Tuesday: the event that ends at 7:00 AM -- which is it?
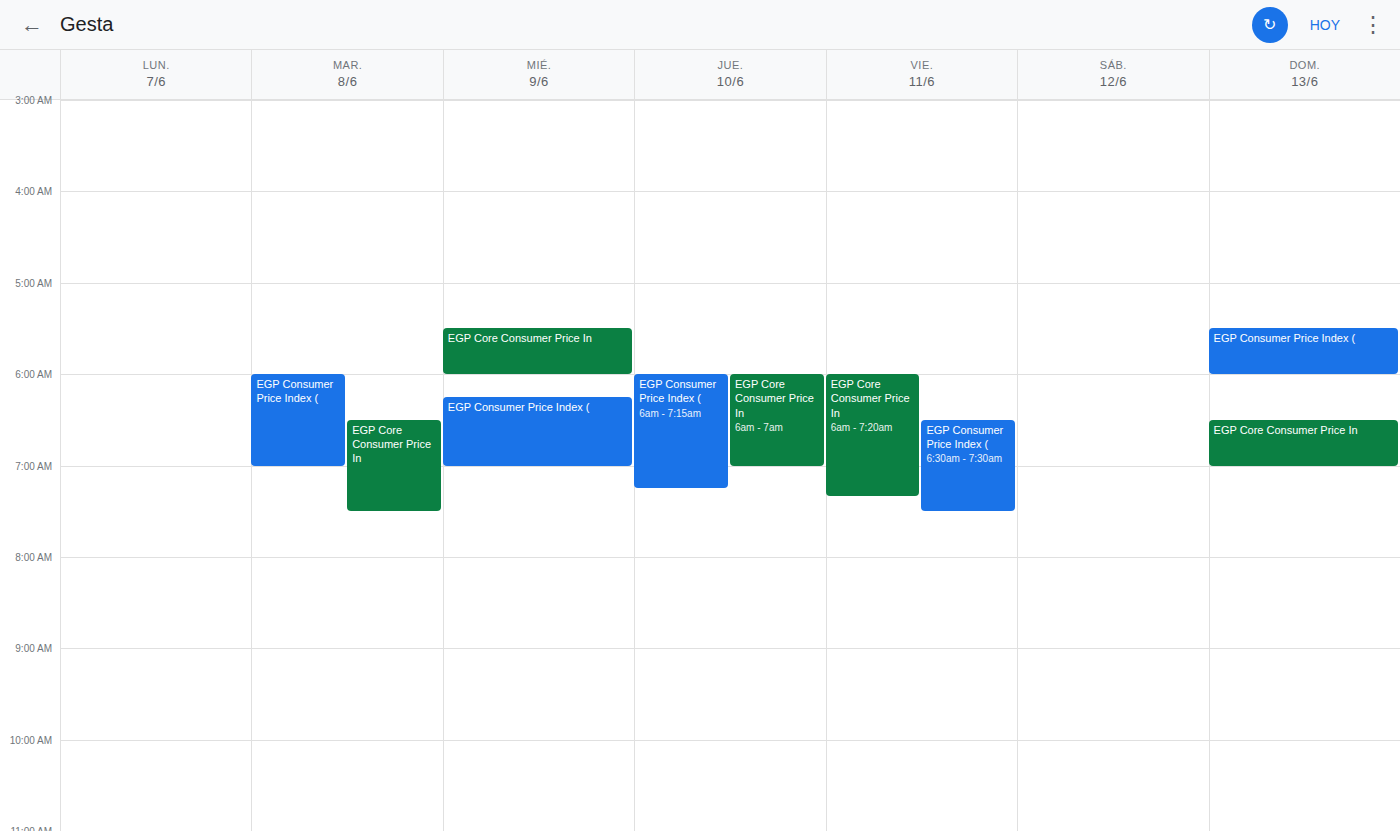
"EGP Consumer Price Index ("